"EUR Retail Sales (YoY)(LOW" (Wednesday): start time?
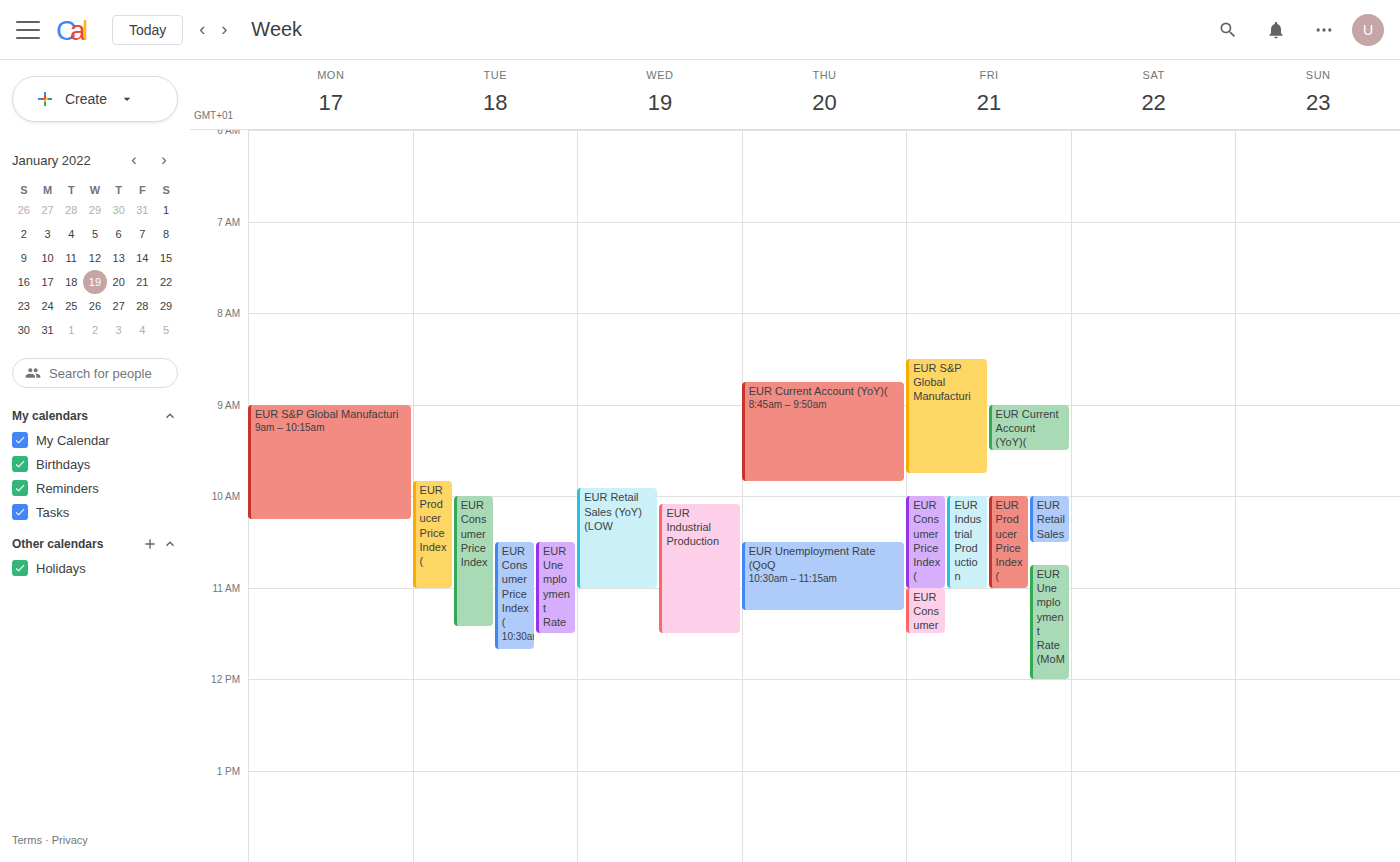
09:55